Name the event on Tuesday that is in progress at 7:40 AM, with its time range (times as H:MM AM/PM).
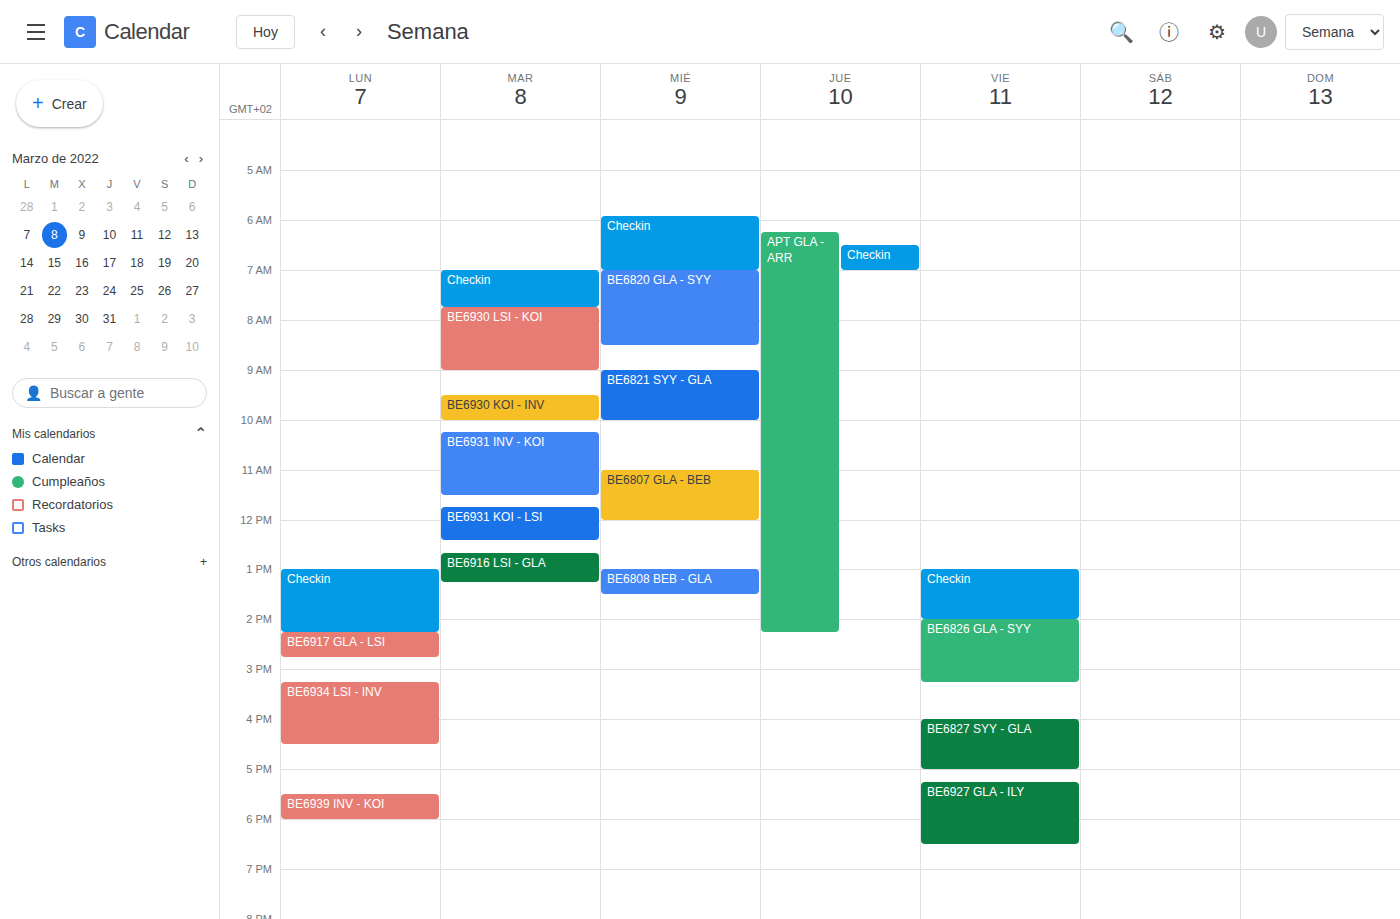
"Checkin", 7:00 AM to 7:45 AM